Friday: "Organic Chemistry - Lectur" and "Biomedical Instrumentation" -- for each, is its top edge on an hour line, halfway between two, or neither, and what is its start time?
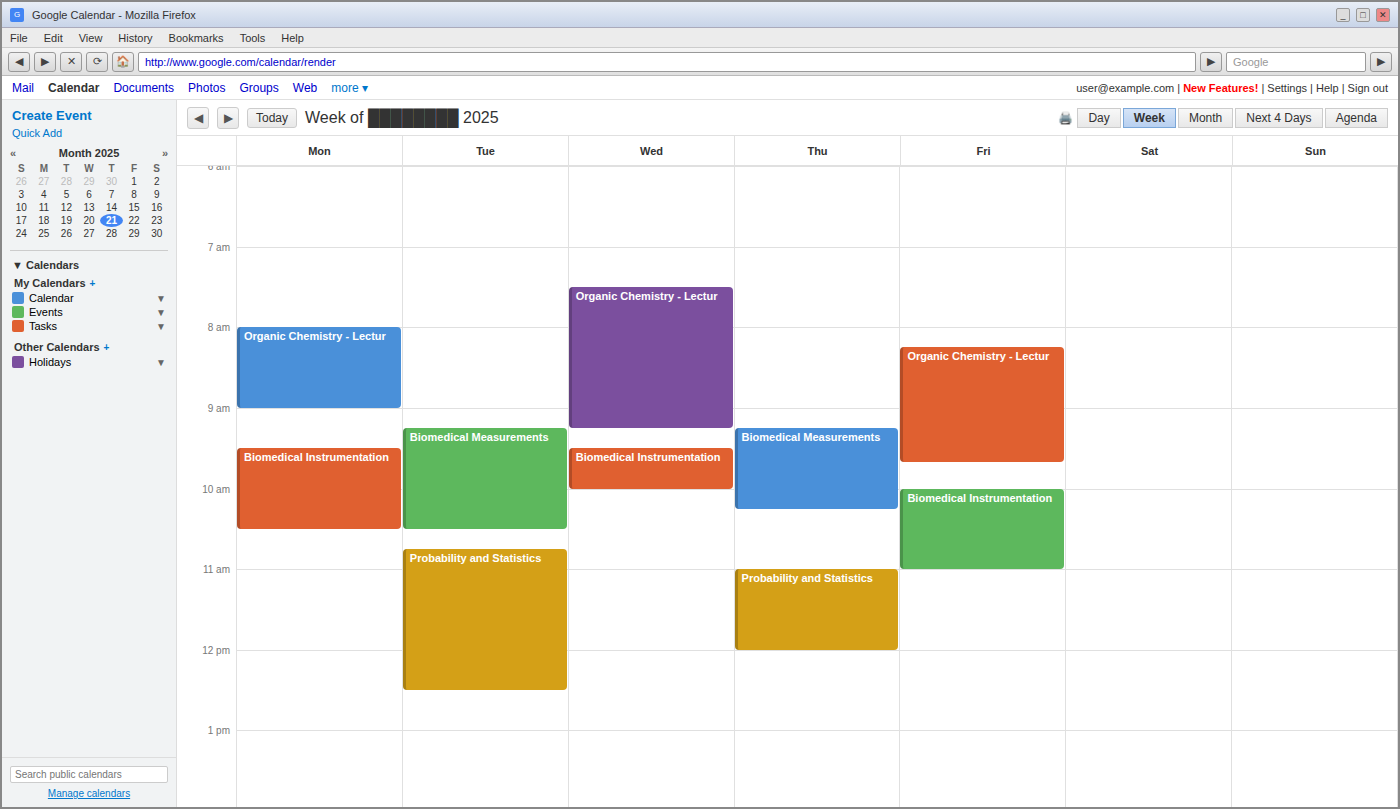
"Organic Chemistry - Lectur": 8:15 AM, neither: a quarter of the way from the 8 AM line to the 9 AM line. "Biomedical Instrumentation": 10:00 AM, exactly on the 10 AM line.